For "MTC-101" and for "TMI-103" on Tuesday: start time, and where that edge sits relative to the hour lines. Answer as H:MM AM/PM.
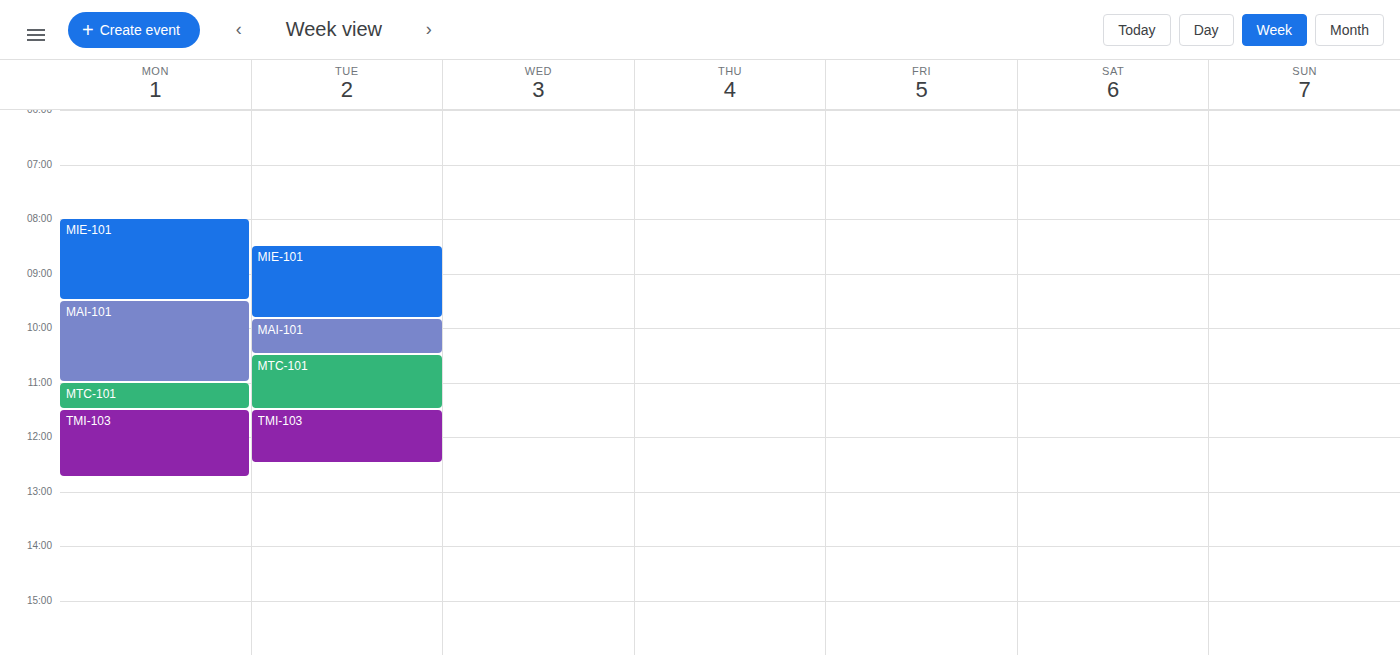
"MTC-101": 10:30 AM, halfway between the 10 AM and 11 AM lines. "TMI-103": 11:30 AM, halfway between the 11 AM and 12 PM lines.